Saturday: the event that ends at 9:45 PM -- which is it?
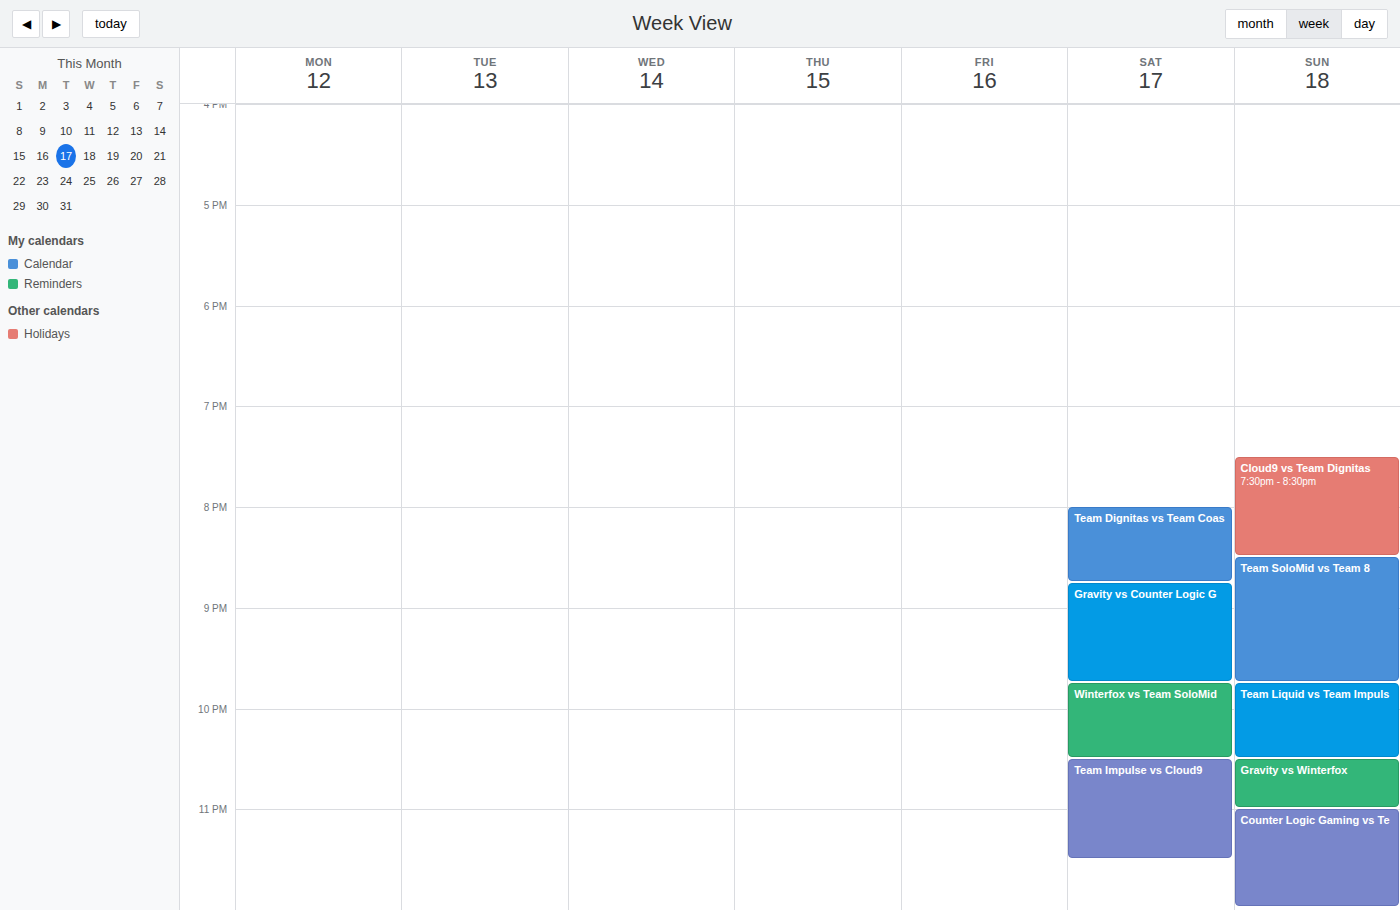
"Gravity vs Counter Logic G"